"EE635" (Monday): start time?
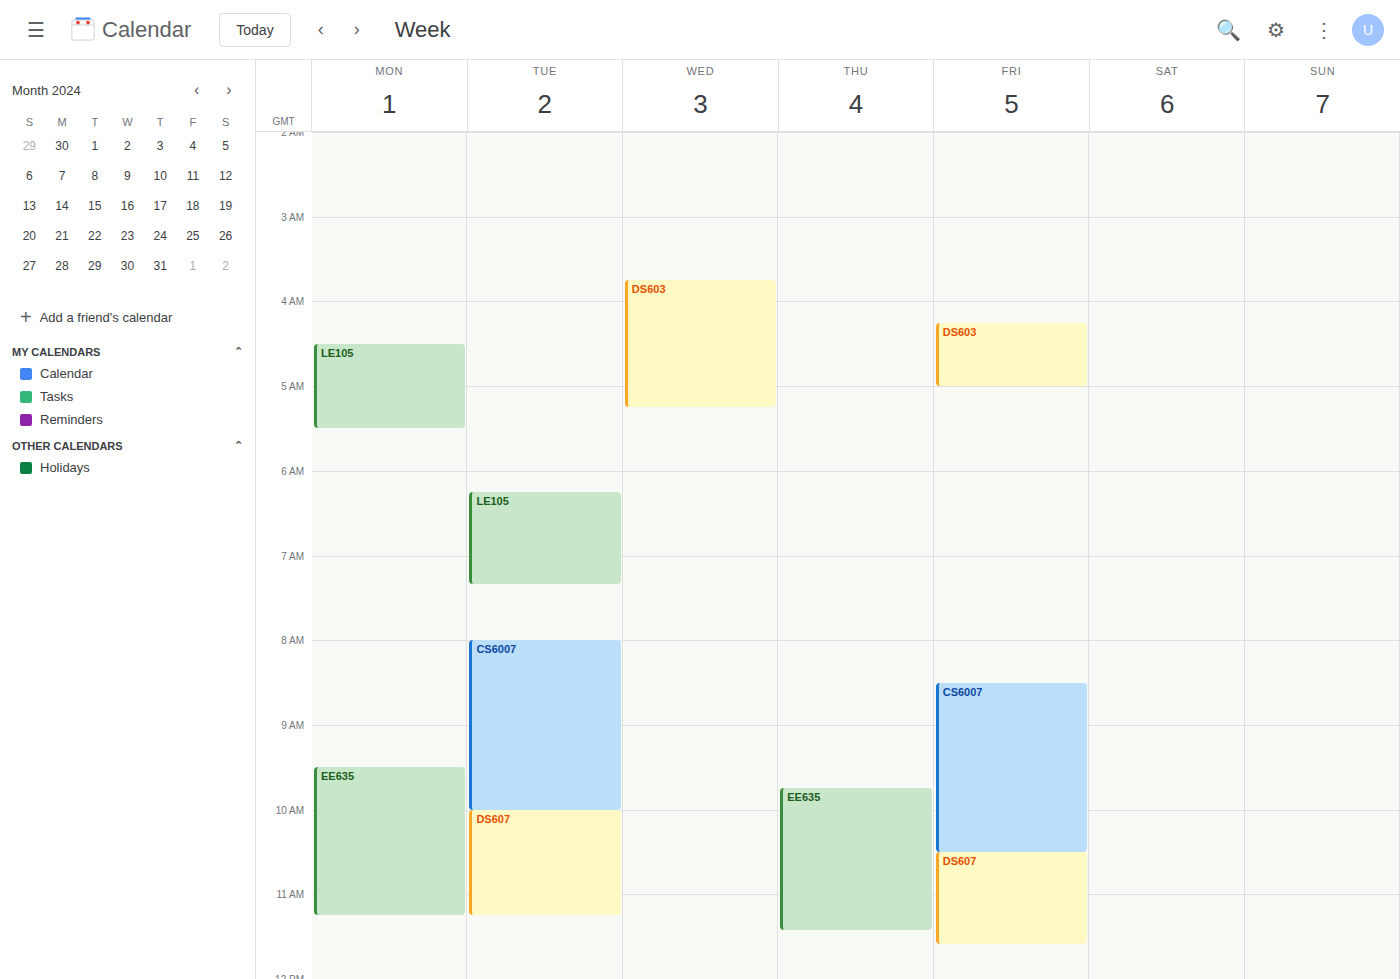
9:30 AM